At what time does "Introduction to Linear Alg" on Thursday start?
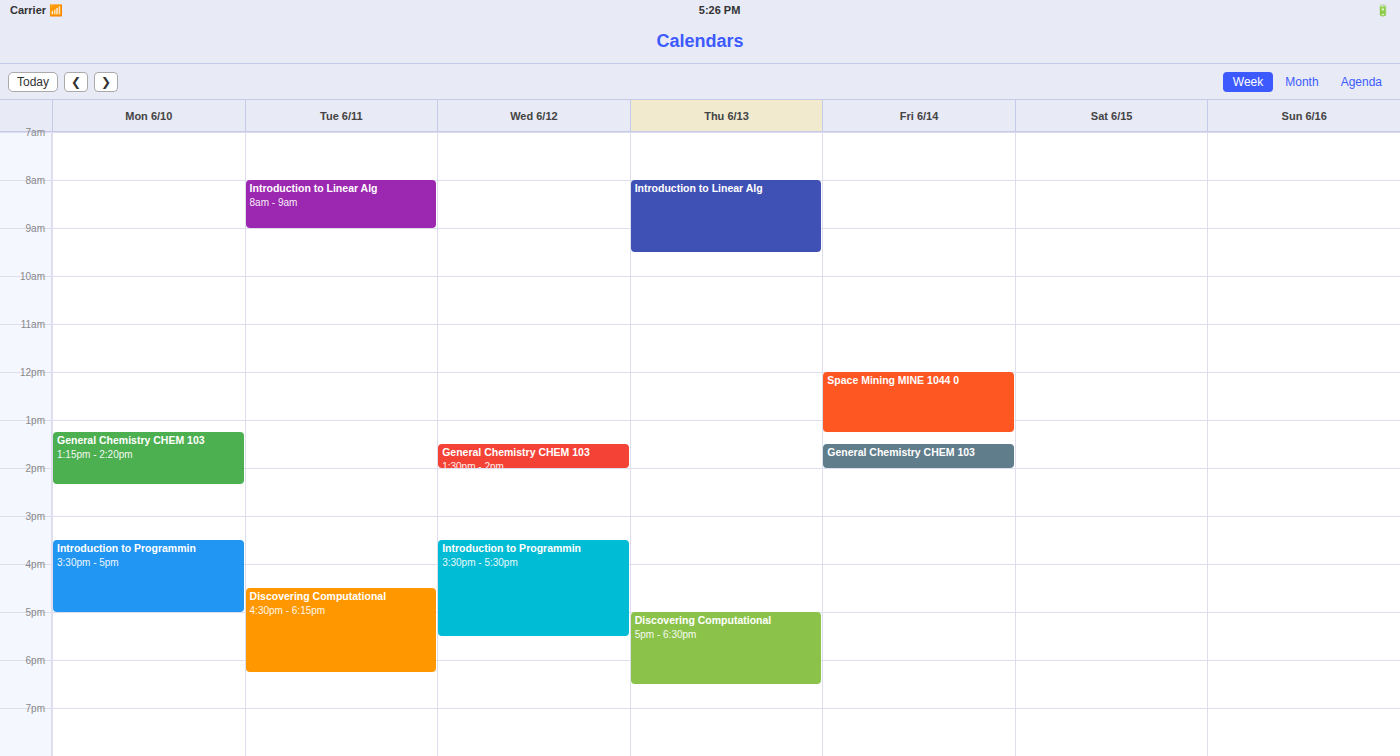
8:00 AM